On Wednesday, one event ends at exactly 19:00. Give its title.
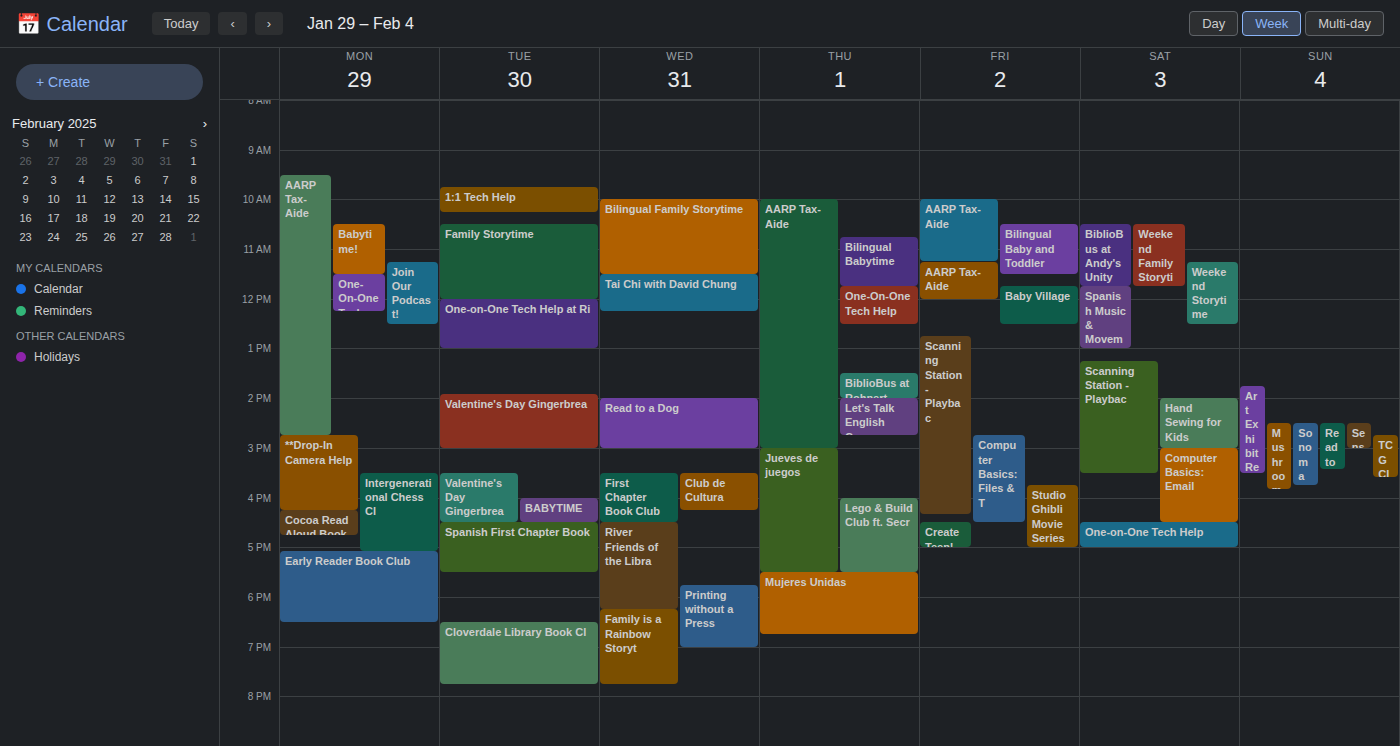
"Printing without a Press"